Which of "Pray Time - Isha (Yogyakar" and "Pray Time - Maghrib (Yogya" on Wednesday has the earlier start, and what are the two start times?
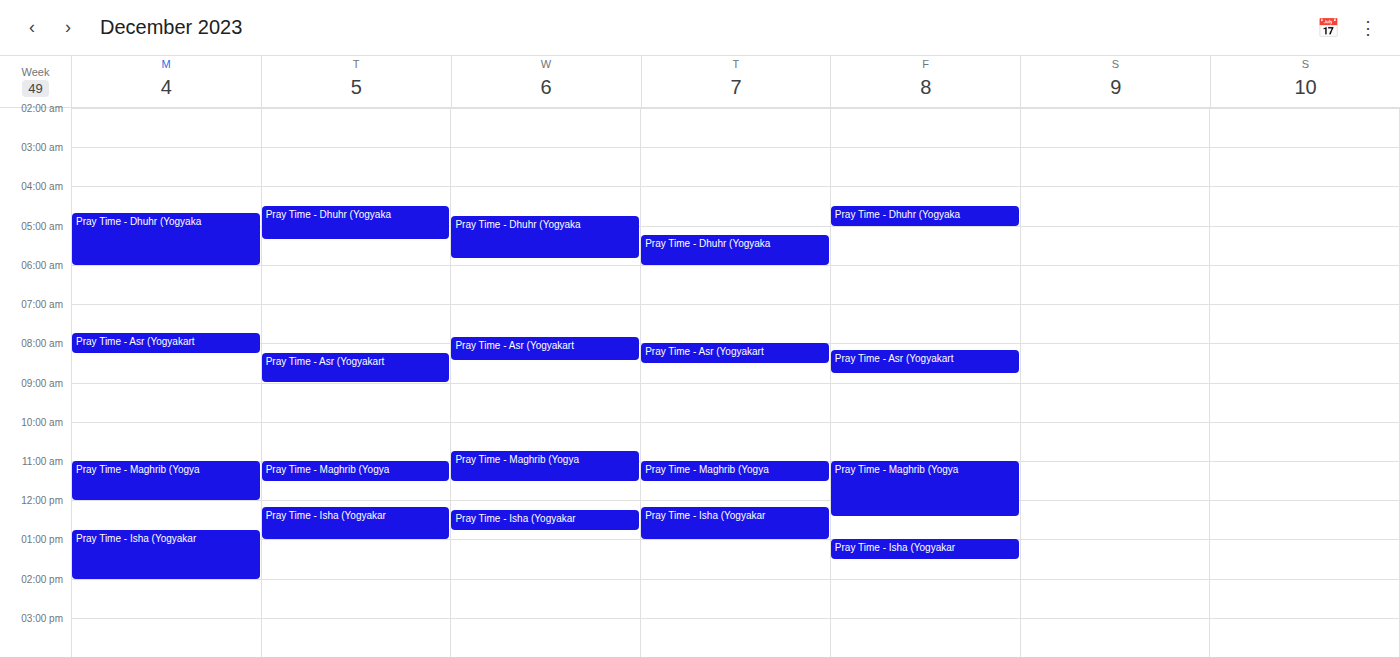
"Pray Time - Maghrib (Yogya" 10:45 AM; "Pray Time - Isha (Yogyakar" 12:15 PM.